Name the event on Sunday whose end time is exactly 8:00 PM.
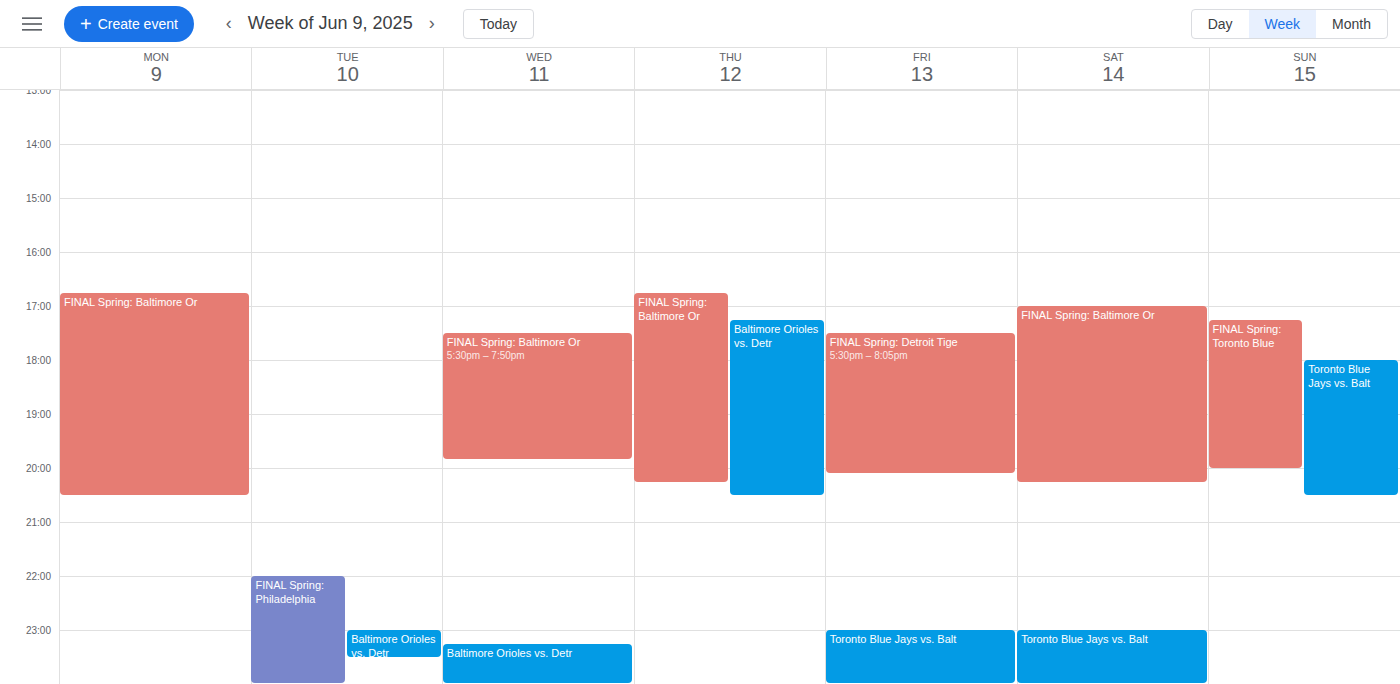
"FINAL Spring: Toronto Blue"